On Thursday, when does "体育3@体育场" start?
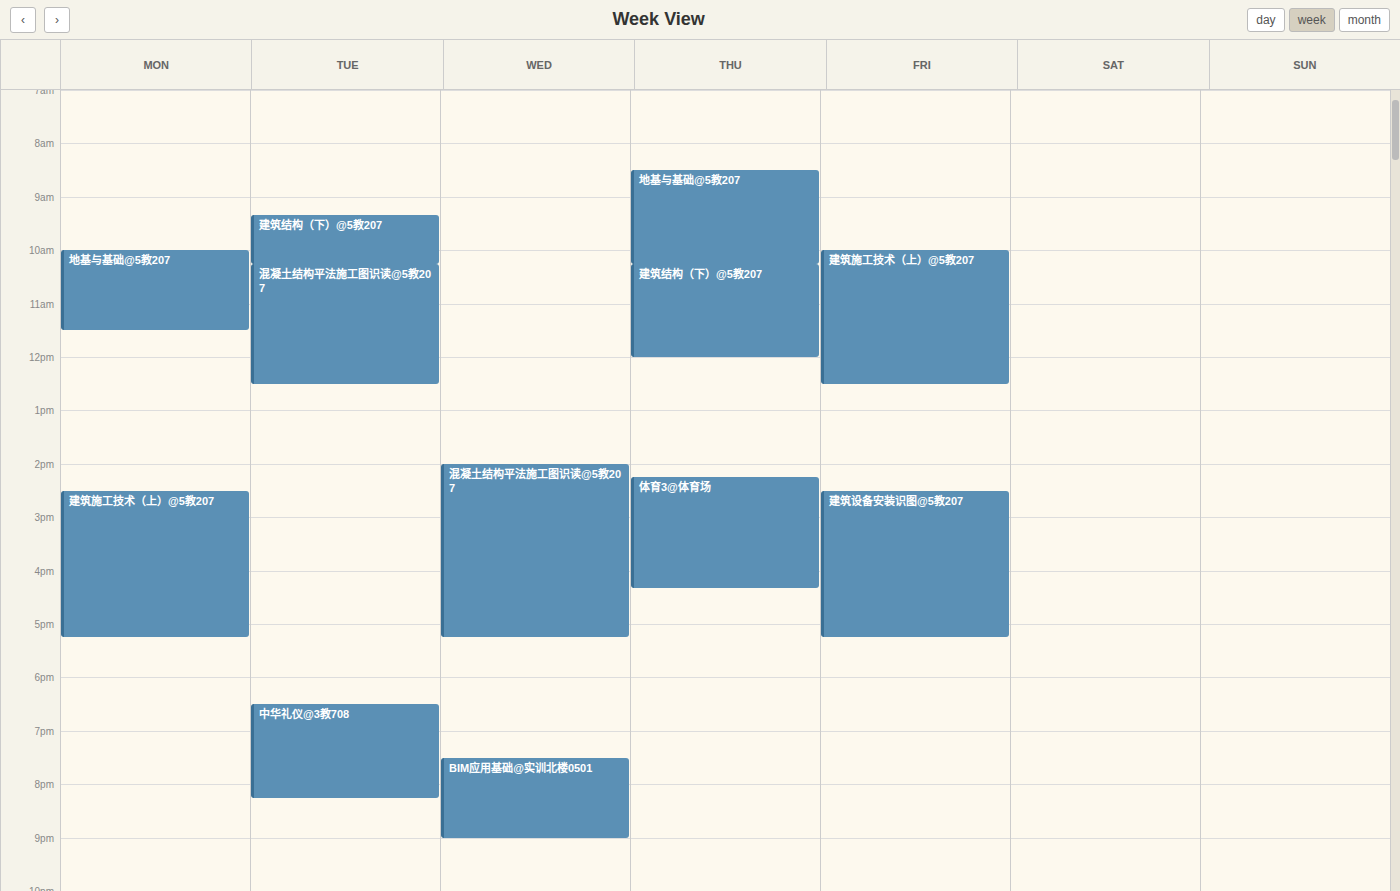
2:15 PM